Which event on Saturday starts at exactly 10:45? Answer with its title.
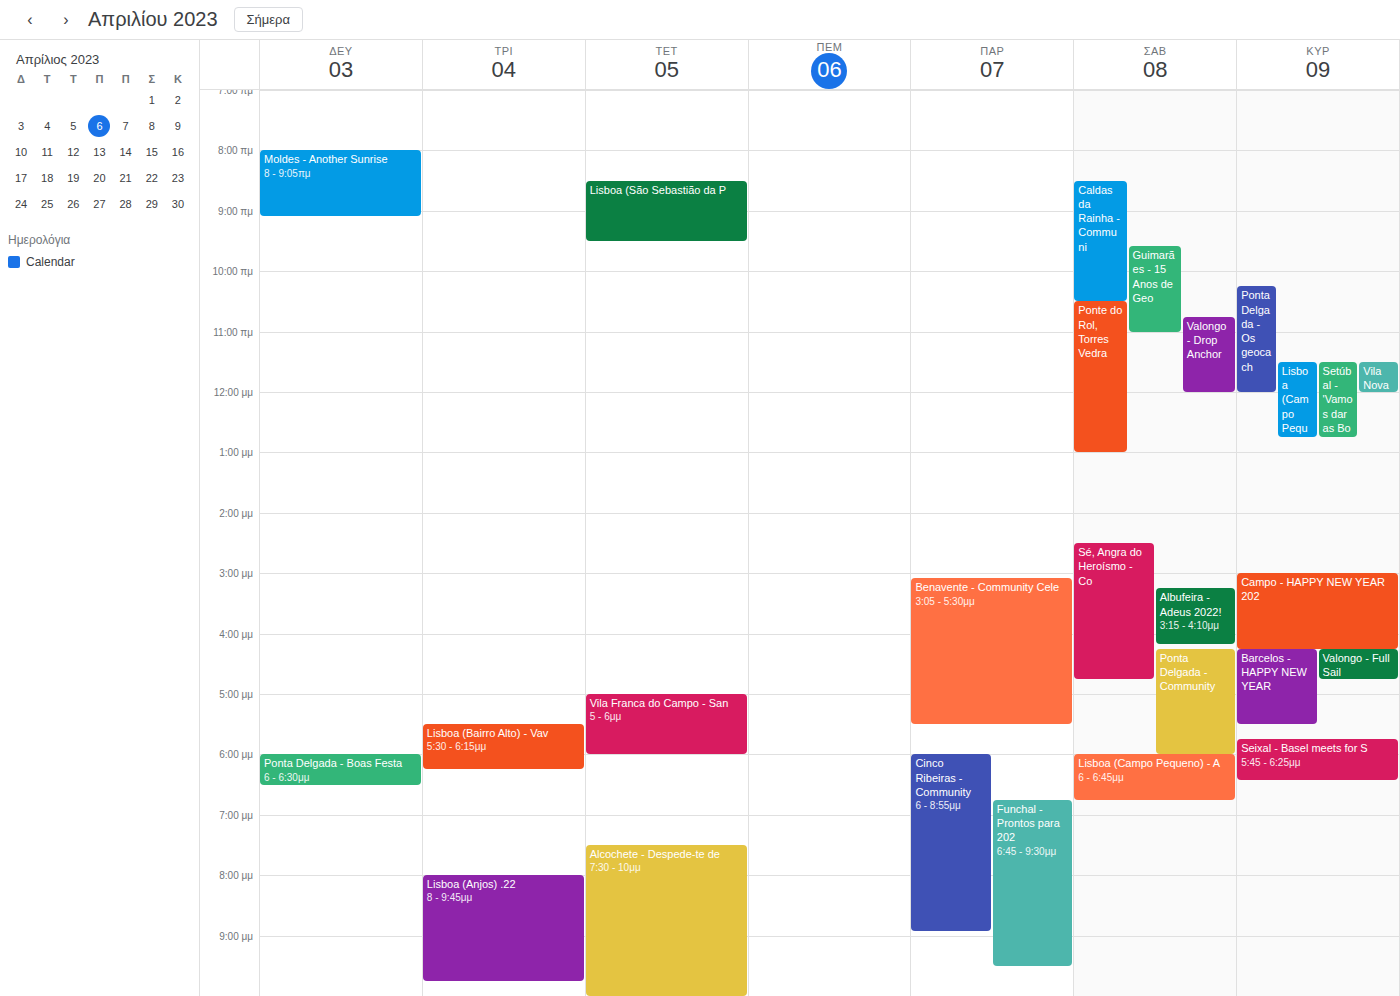
"Valongo - Drop Anchor"